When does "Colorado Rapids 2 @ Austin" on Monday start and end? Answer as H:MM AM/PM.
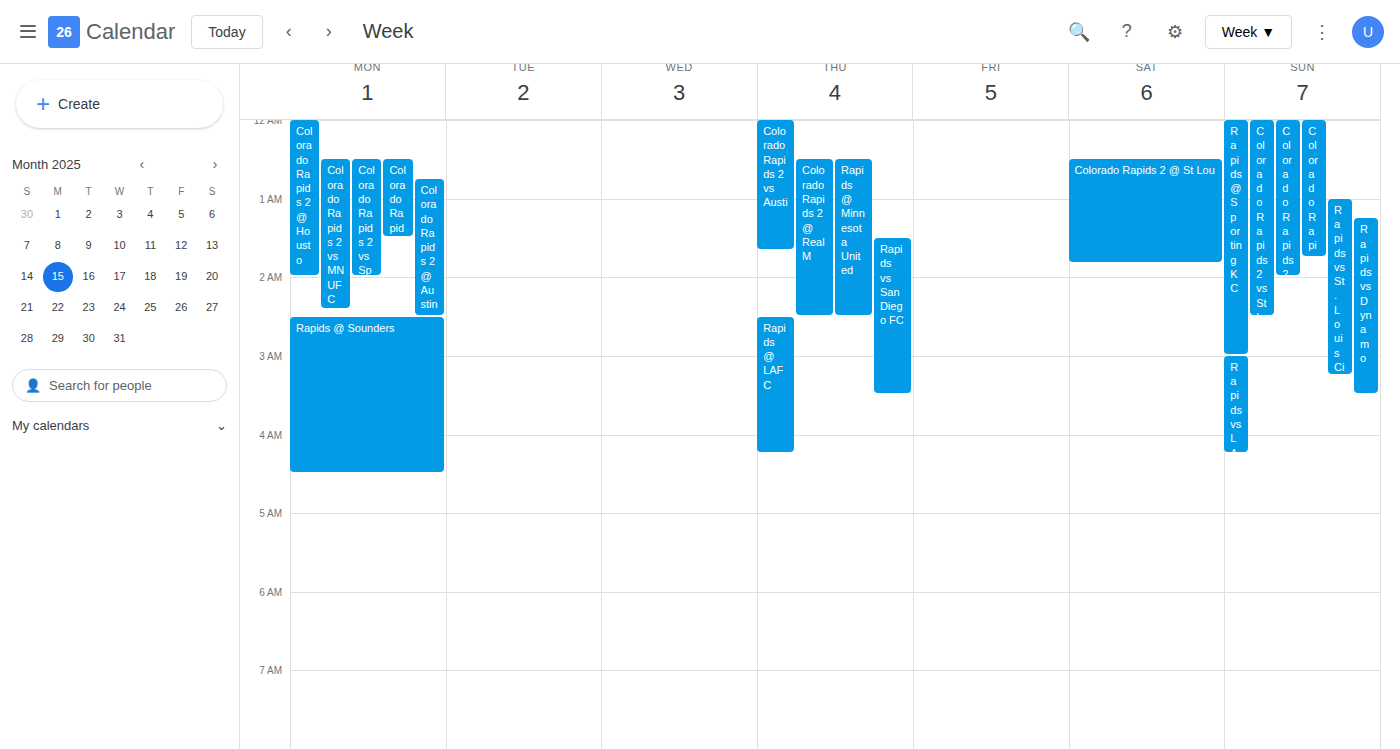
12:45 AM to 2:30 AM